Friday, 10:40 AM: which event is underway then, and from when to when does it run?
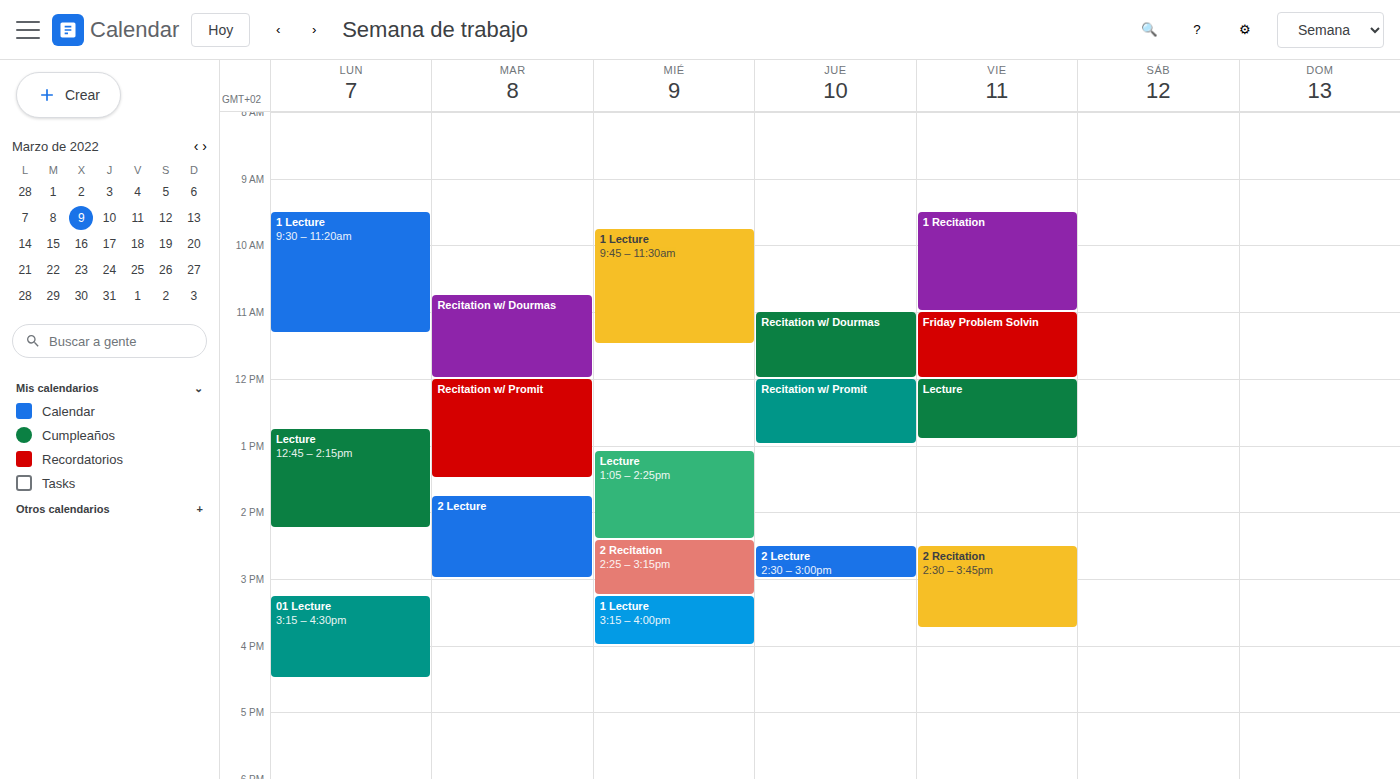
"1 Recitation", 9:30 AM to 11:00 AM